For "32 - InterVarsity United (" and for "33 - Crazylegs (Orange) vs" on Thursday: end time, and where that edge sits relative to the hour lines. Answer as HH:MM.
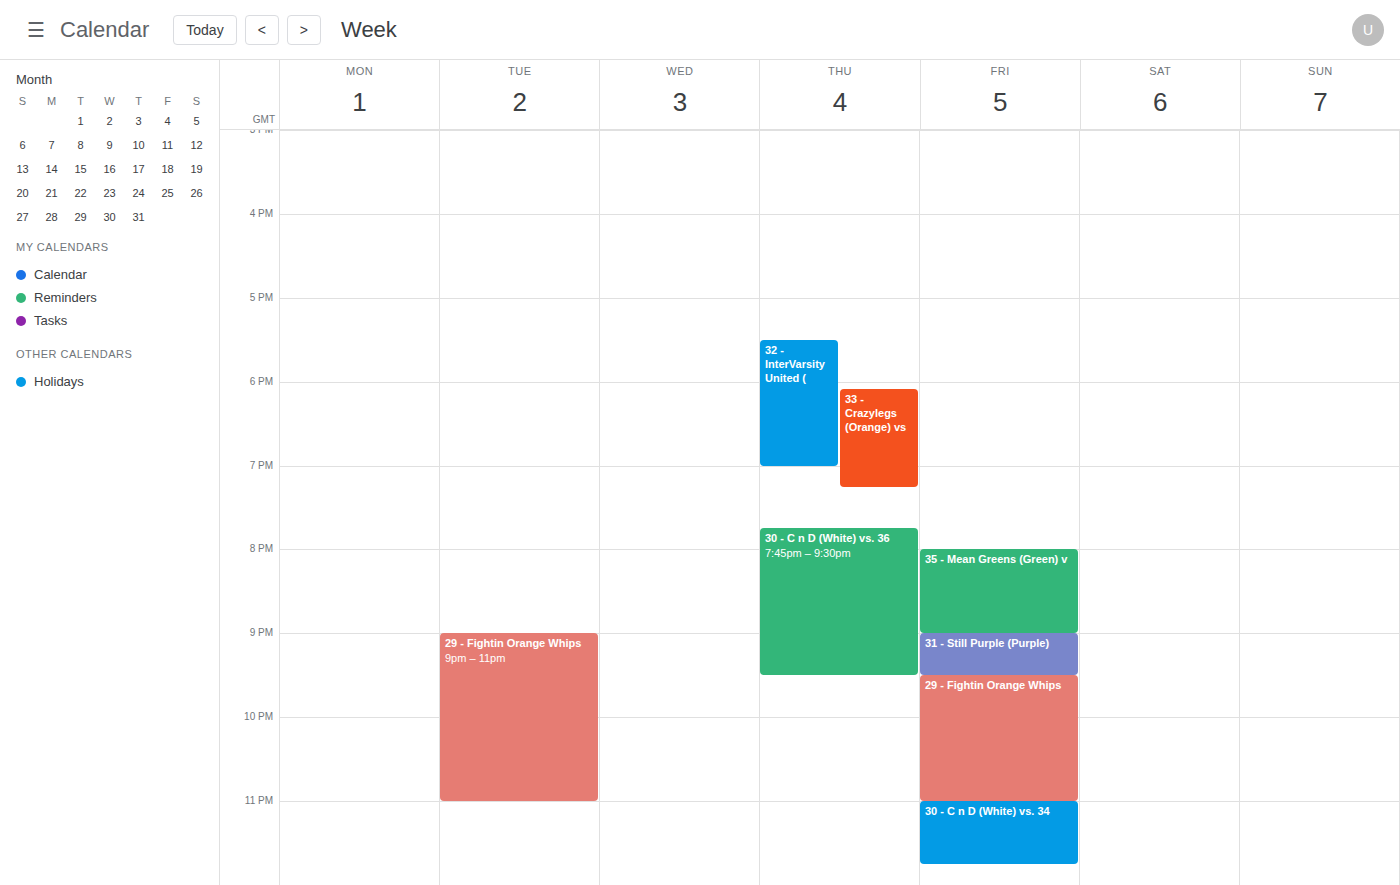
"32 - InterVarsity United (": 19:00, exactly on the 19:00 line. "33 - Crazylegs (Orange) vs": 19:15, neither: a quarter of the way from the 19:00 line to the 20:00 line.